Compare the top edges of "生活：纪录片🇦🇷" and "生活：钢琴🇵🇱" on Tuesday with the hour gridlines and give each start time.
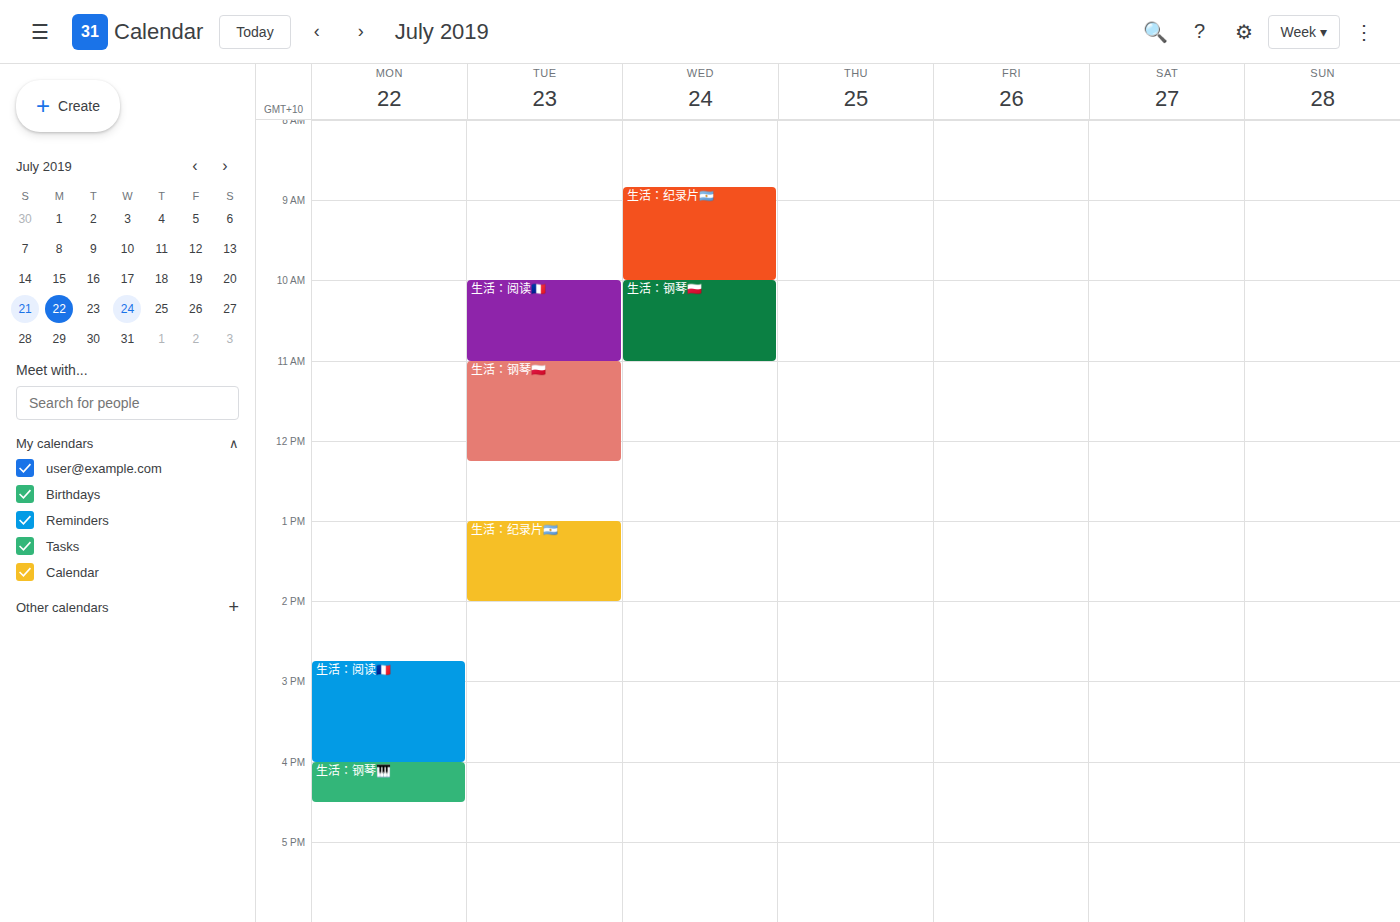
"生活：纪录片🇦🇷": 13:00, exactly on the 13:00 line. "生活：钢琴🇵🇱": 11:00, exactly on the 11:00 line.